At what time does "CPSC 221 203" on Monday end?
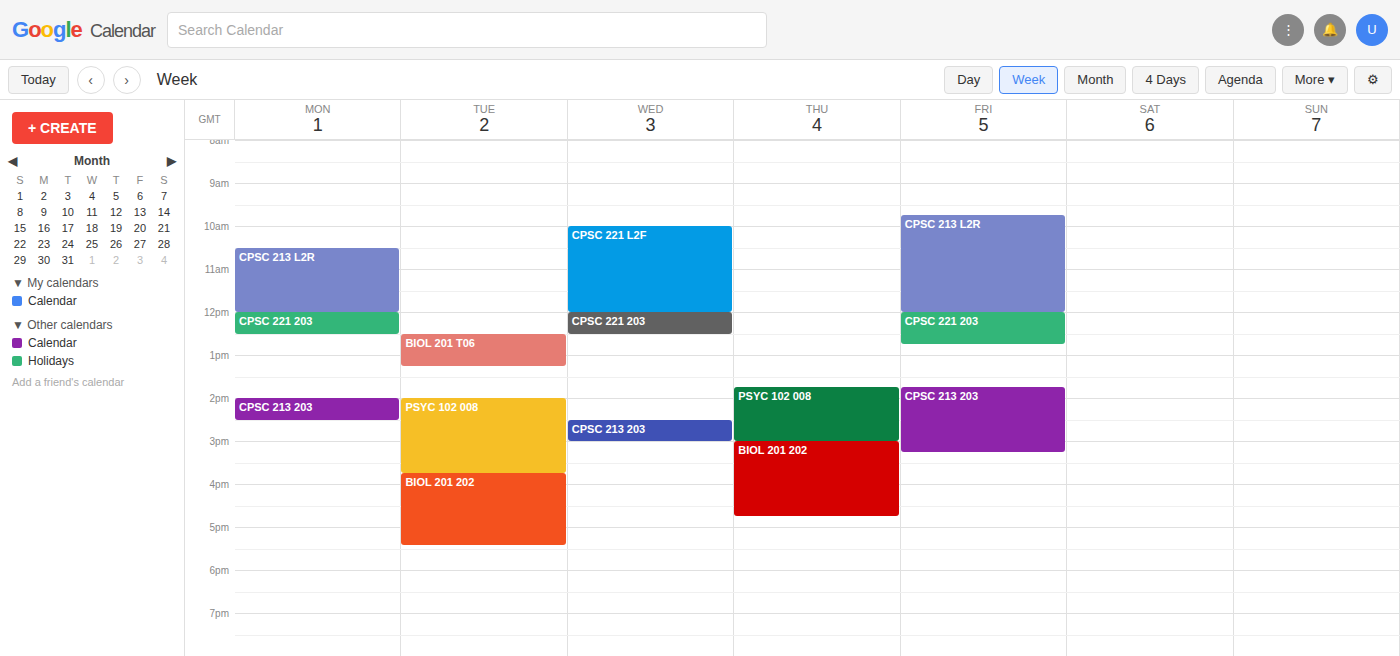
12:30 PM